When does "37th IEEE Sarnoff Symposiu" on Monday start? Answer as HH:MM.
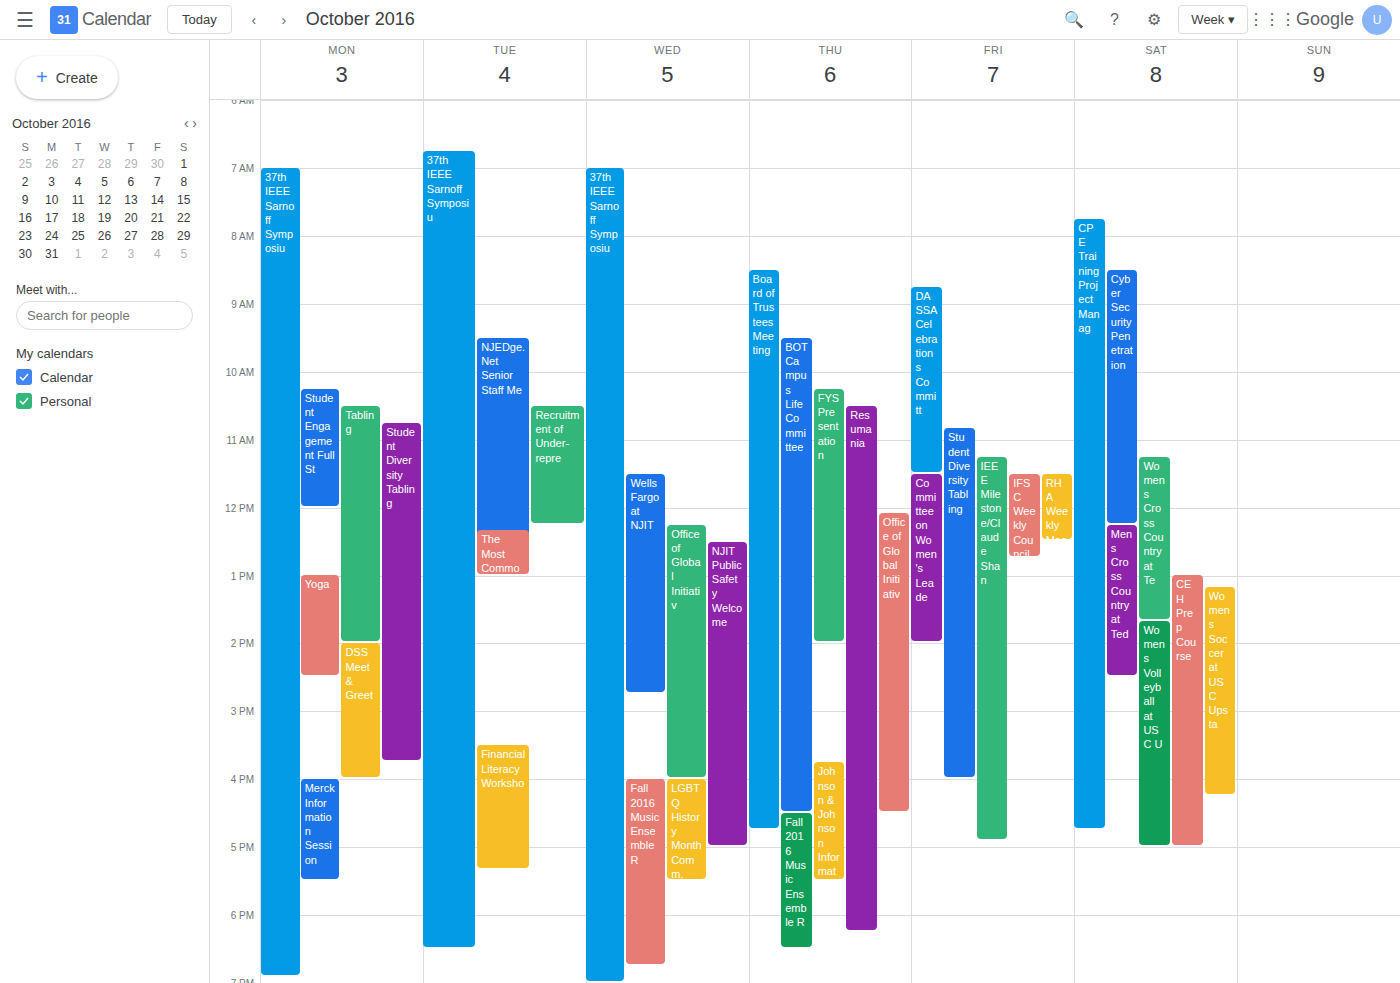
07:00